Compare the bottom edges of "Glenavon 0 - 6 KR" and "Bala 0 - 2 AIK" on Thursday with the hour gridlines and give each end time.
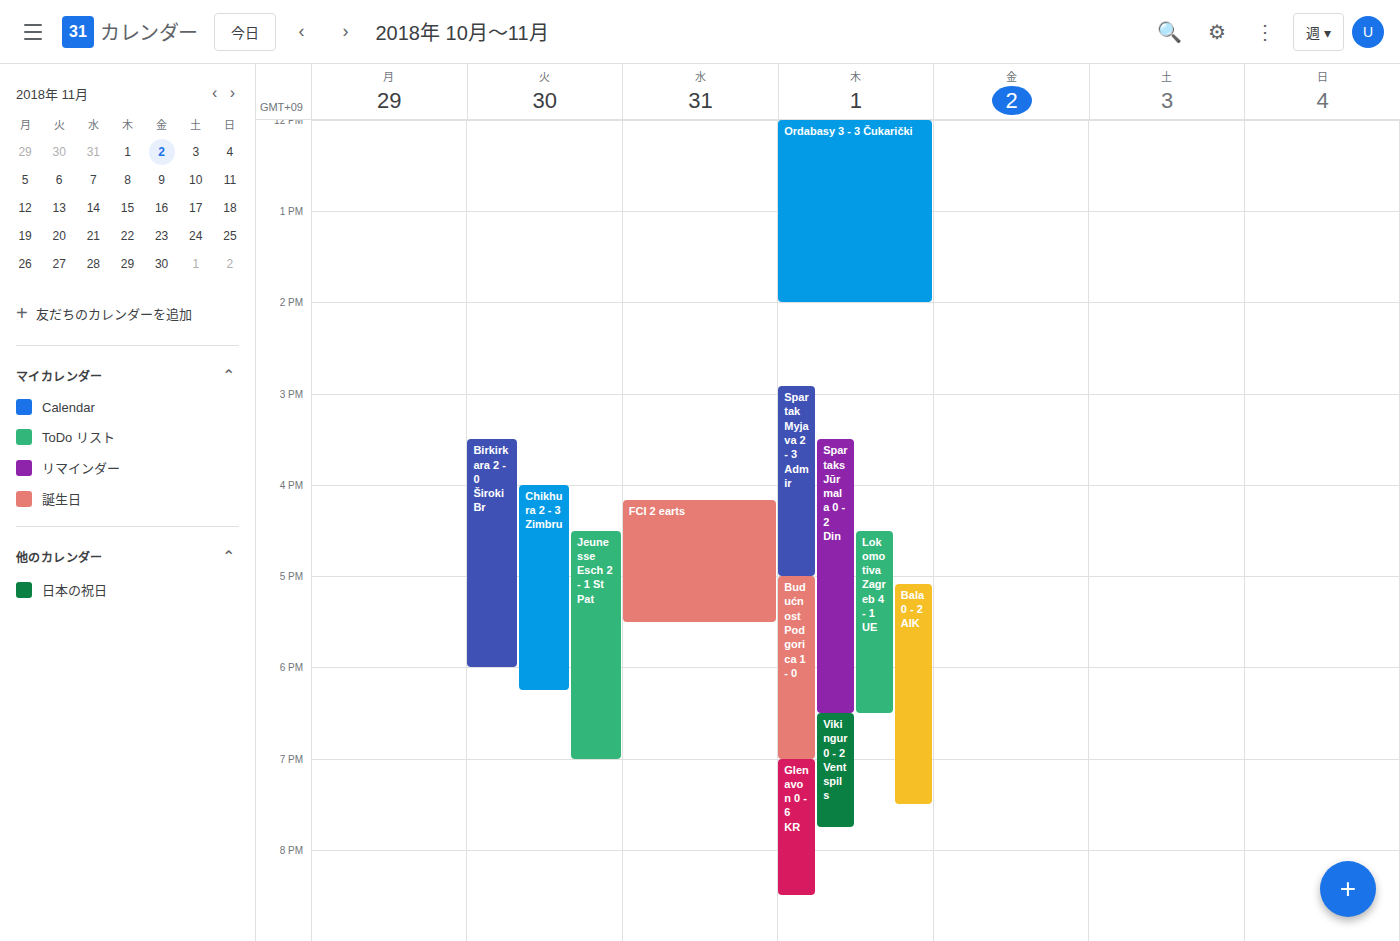
"Glenavon 0 - 6 KR": 8:30 PM, halfway between the 8 PM and 9 PM lines. "Bala 0 - 2 AIK": 7:30 PM, halfway between the 7 PM and 8 PM lines.